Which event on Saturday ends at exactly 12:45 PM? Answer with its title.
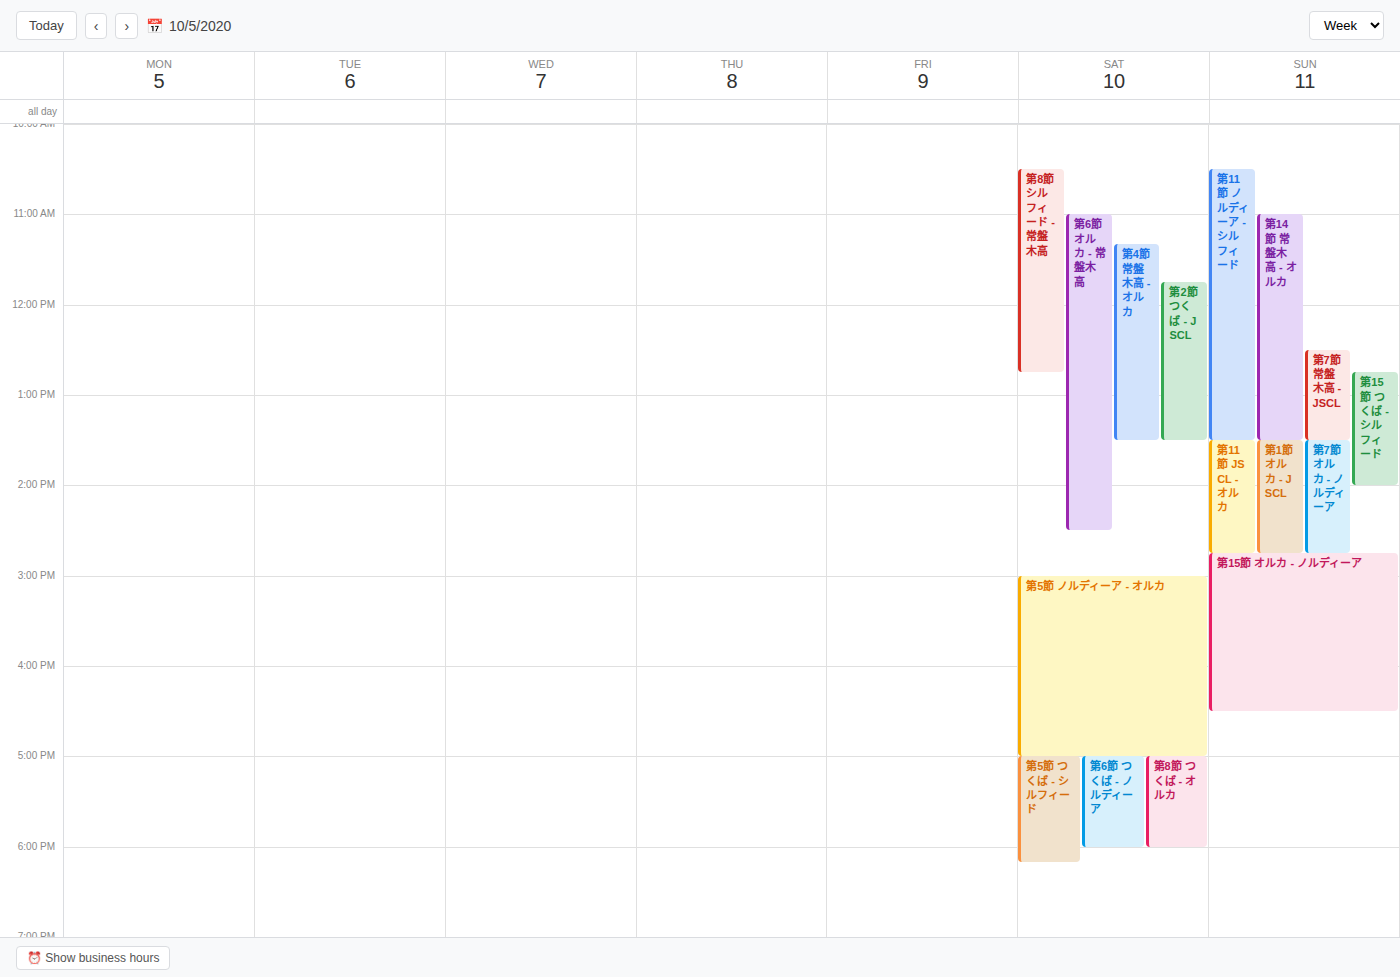
"第8節 シルフィード - 常盤木高"